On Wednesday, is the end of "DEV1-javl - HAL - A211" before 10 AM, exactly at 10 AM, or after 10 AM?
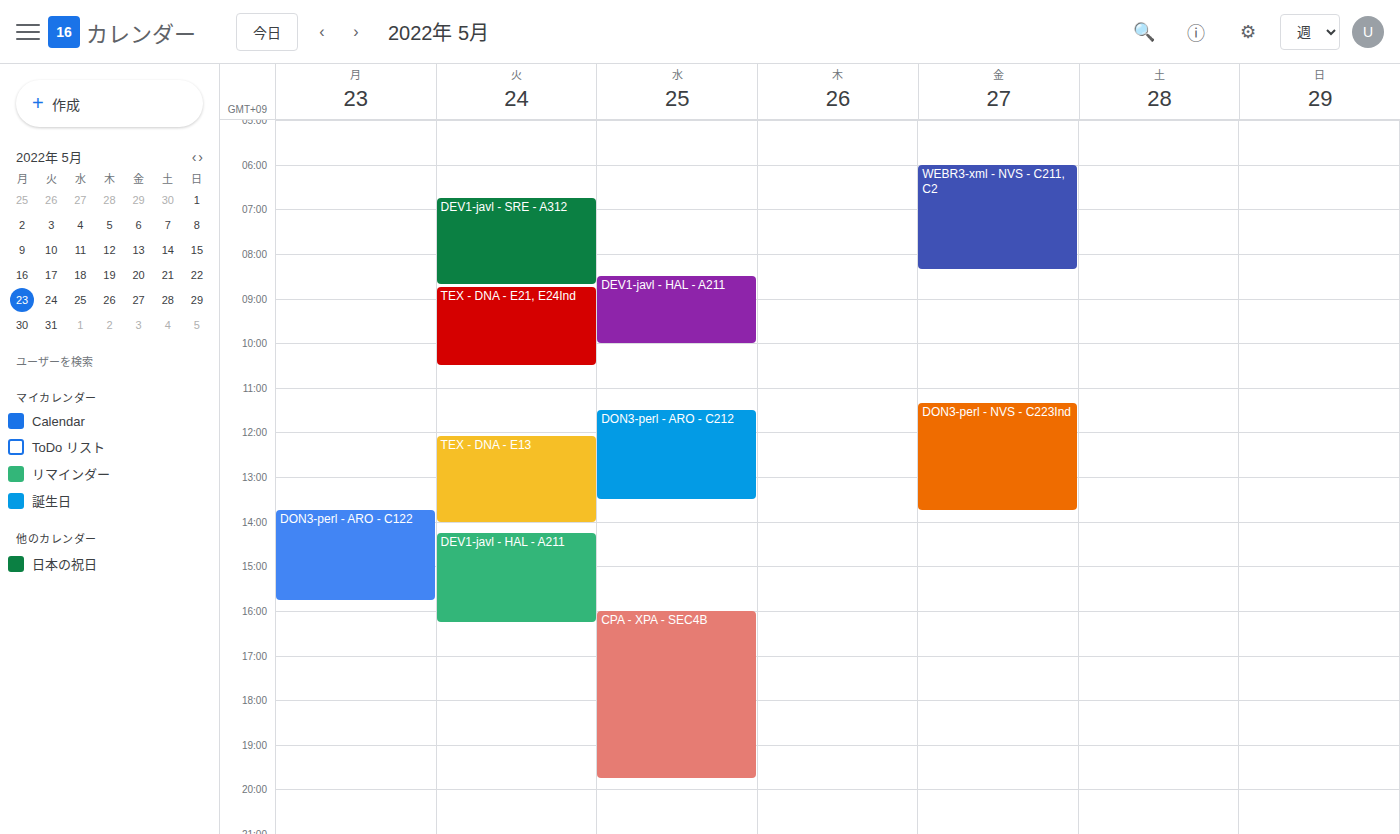
10:00 AM -- exactly at 10 AM, on the 10 AM line.